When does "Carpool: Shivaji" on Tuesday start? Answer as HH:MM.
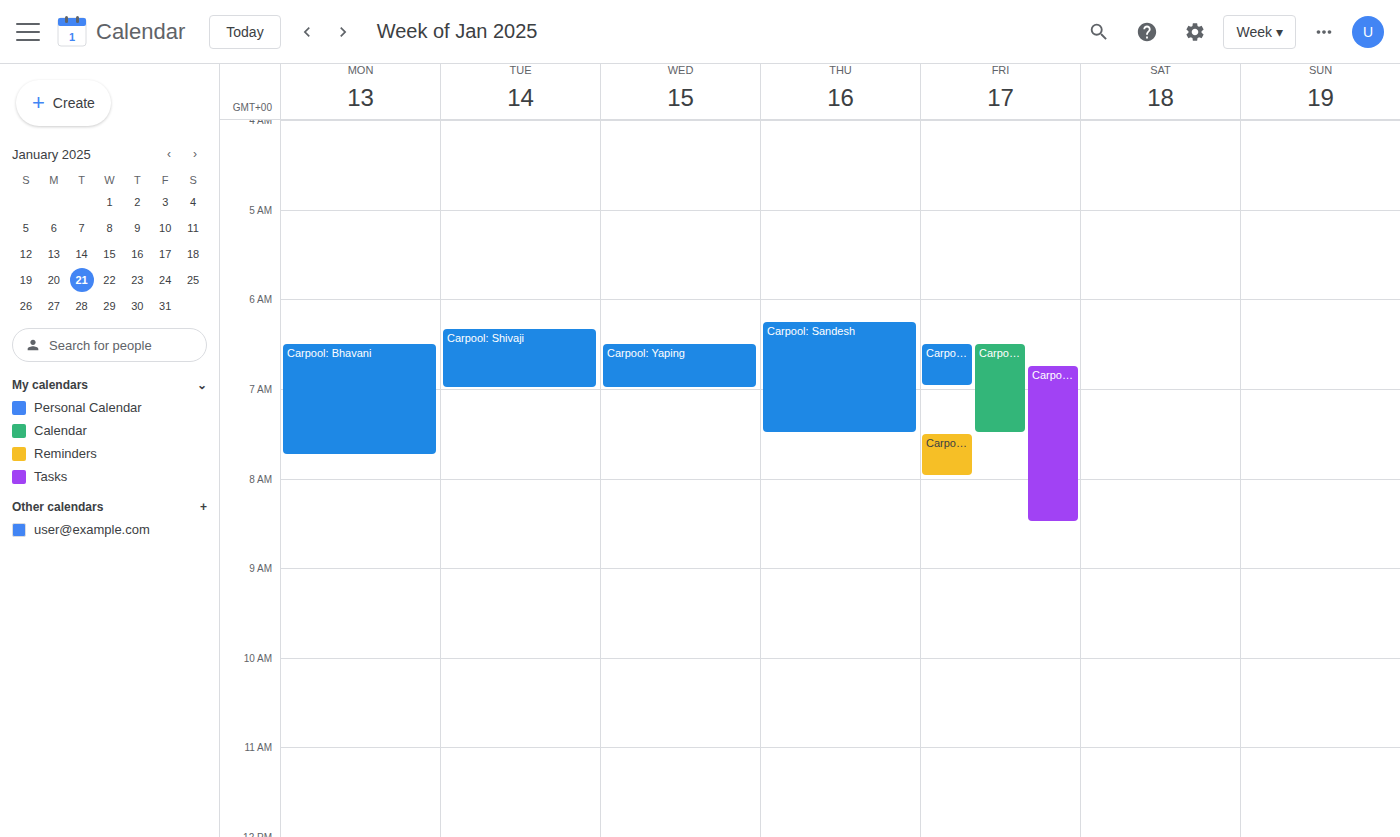
06:20